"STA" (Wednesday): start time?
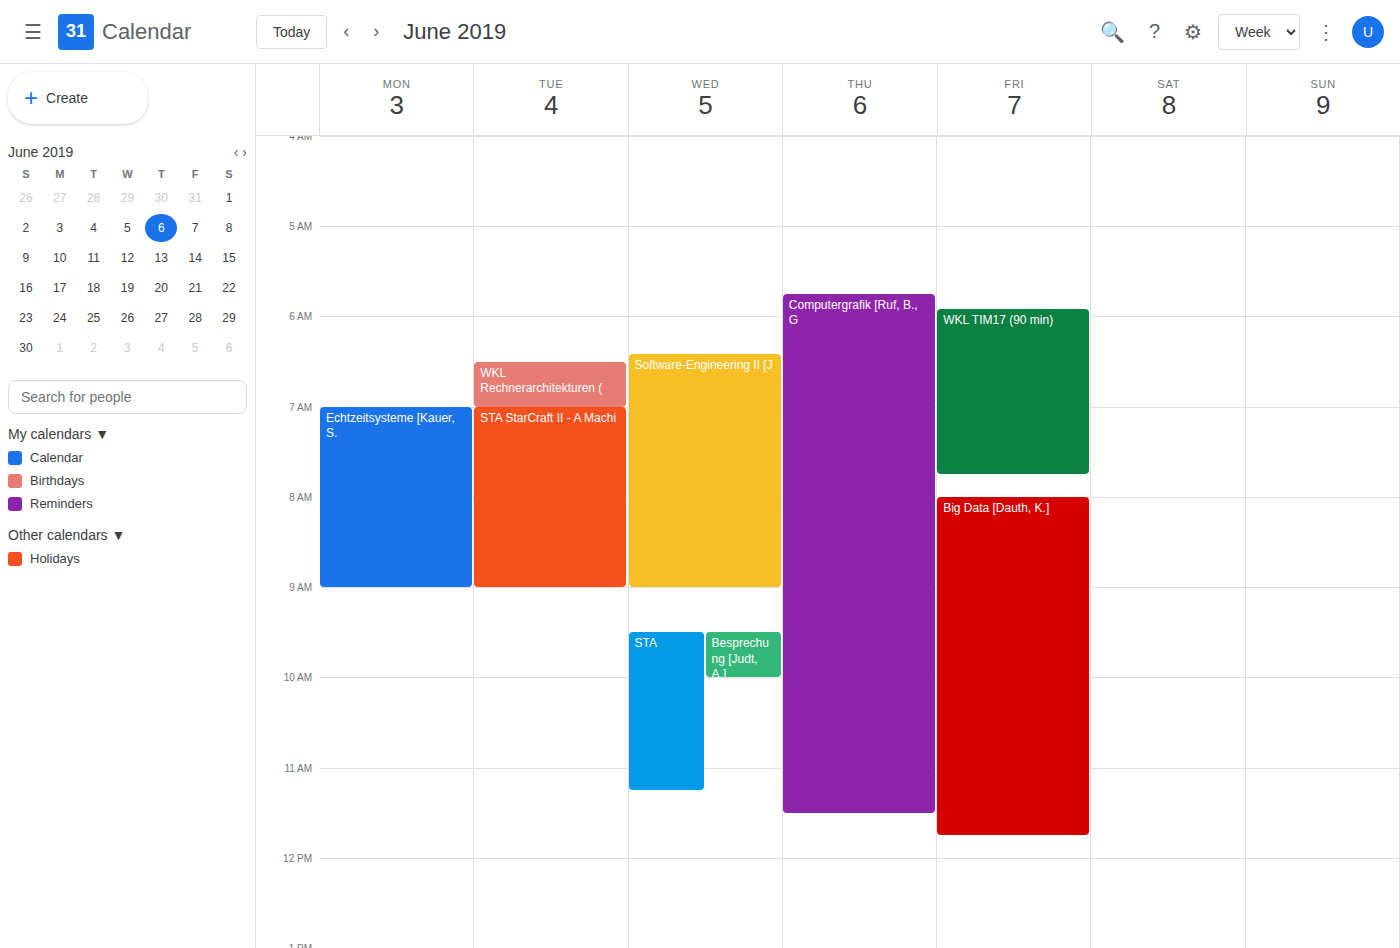
9:30 AM